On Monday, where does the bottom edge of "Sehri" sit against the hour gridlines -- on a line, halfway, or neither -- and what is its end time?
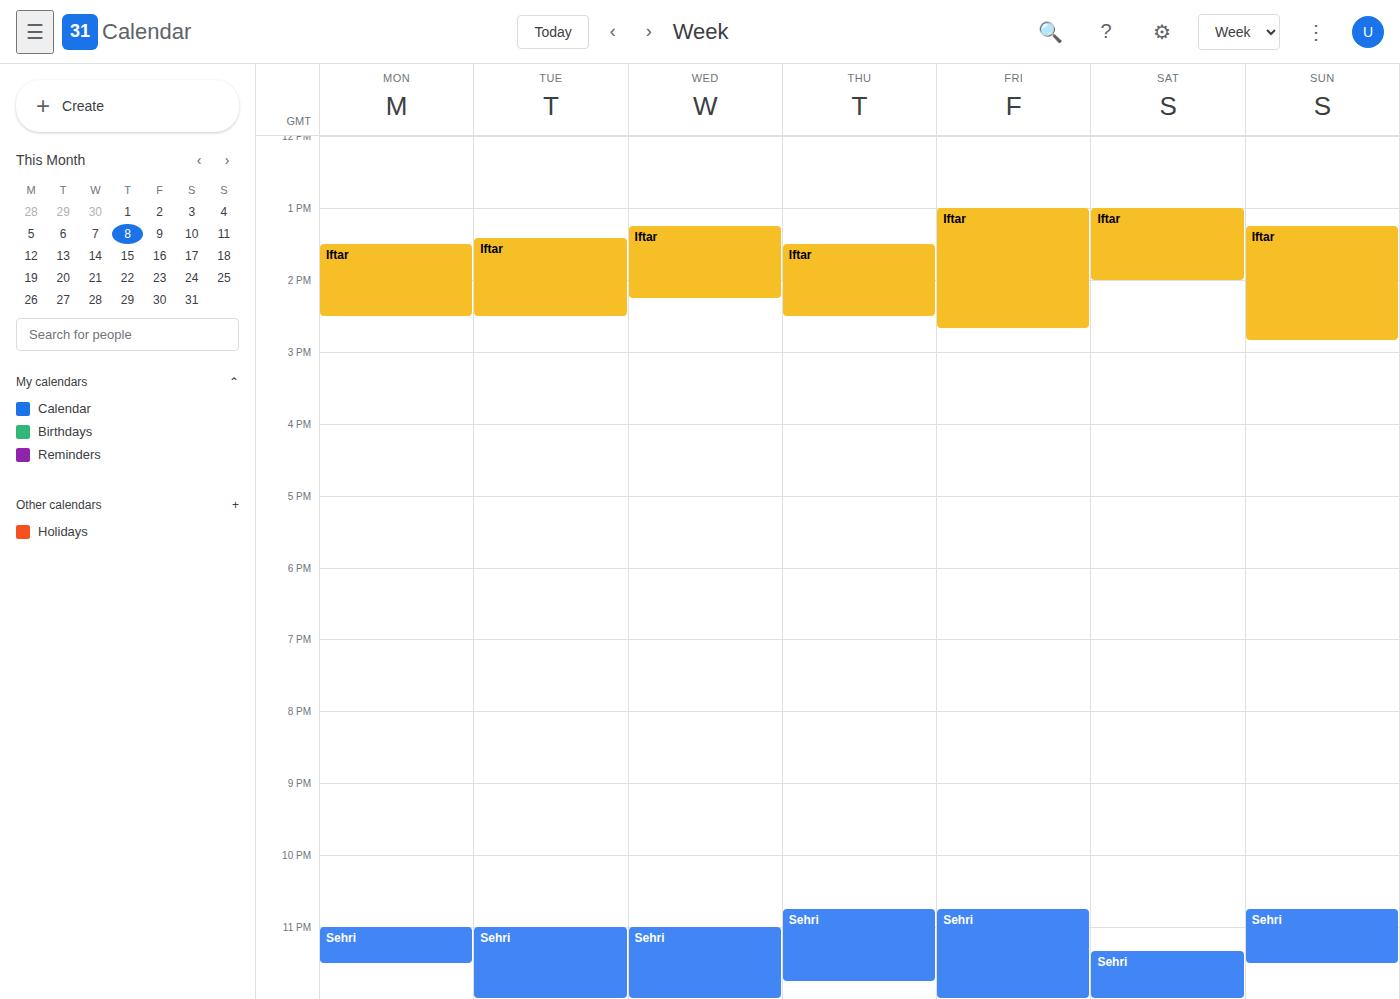
11:30 PM -- halfway between the 11 PM and 12 AM lines.